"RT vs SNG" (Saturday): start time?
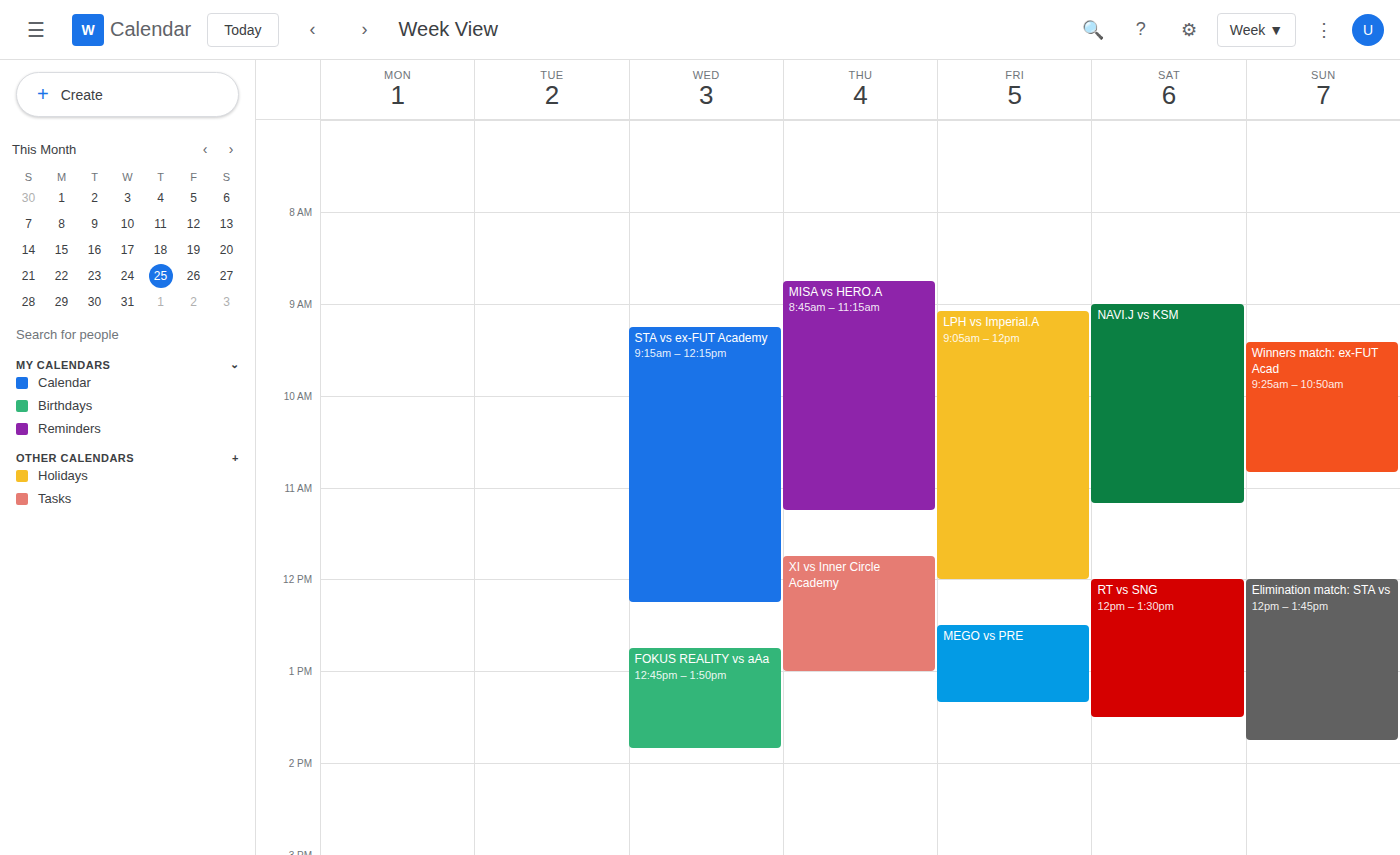
12:00